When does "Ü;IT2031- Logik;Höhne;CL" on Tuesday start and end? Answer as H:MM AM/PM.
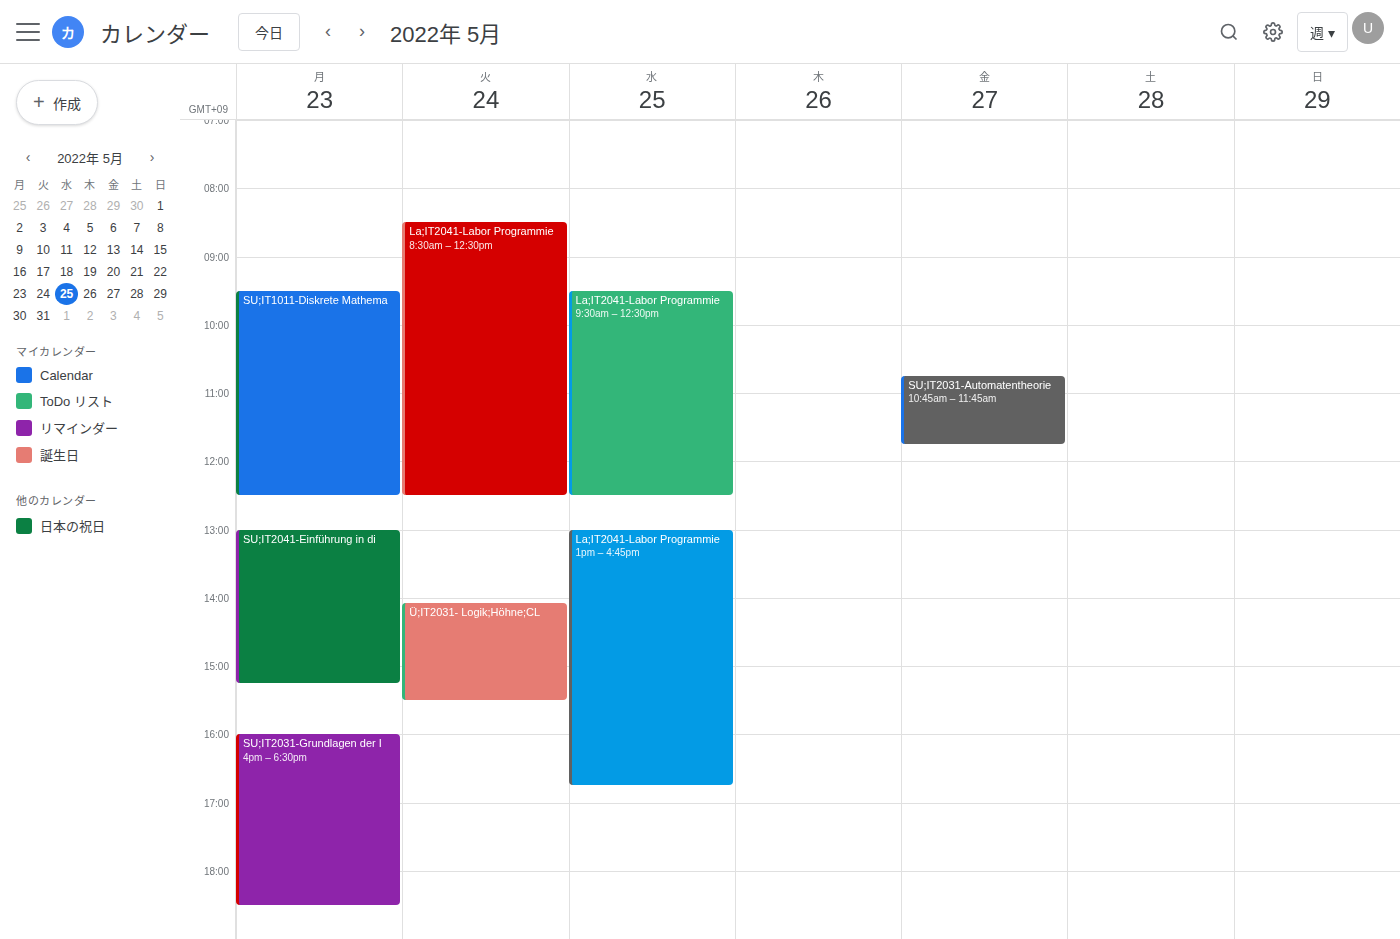
2:05 PM to 3:30 PM